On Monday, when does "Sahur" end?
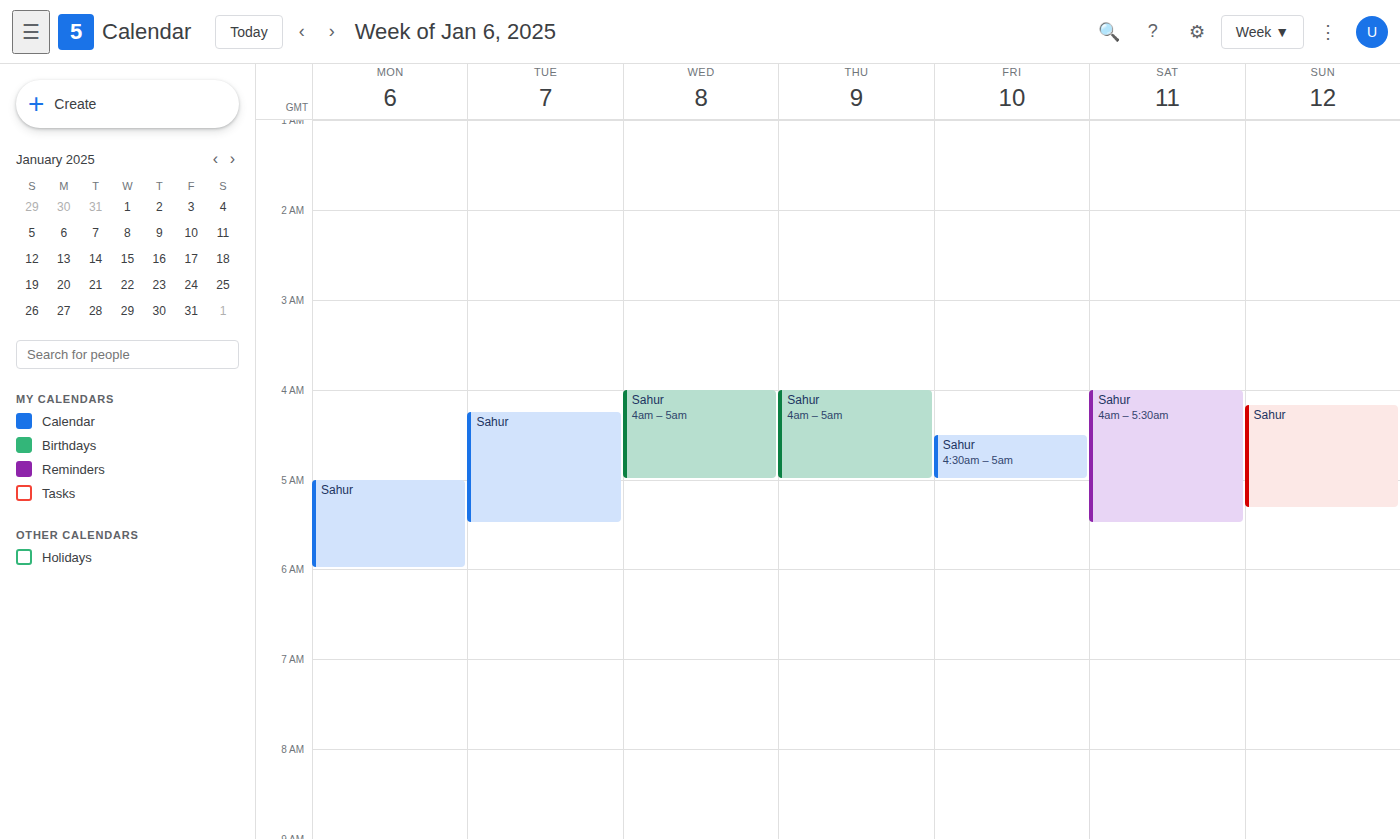
6:00 AM